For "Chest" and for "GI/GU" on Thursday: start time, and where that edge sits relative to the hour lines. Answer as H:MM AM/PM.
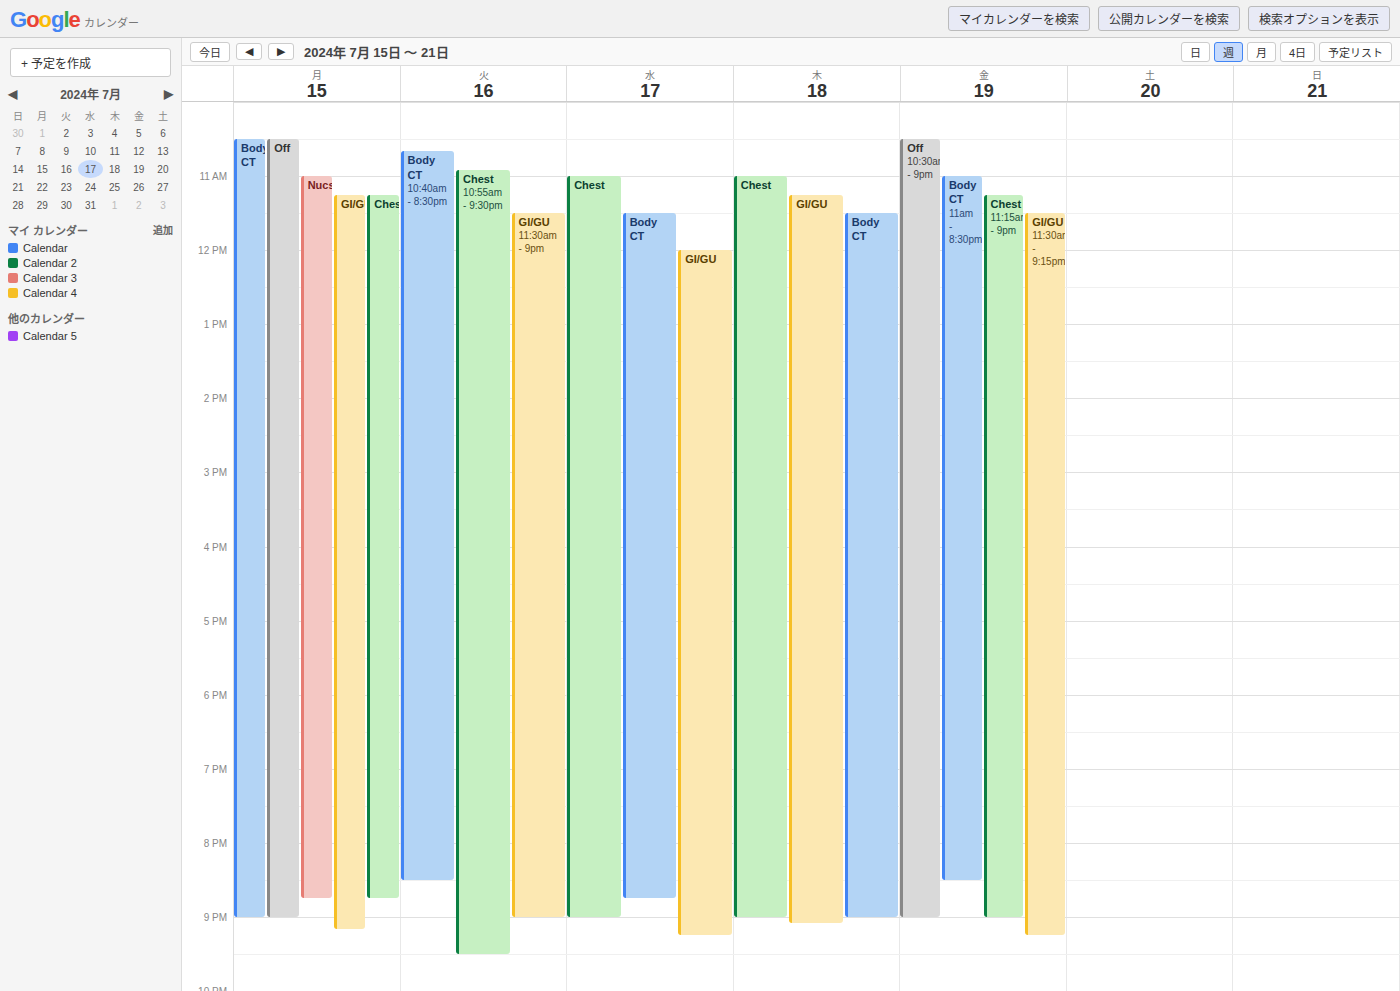
"Chest": 11:00 AM, exactly on the 11 AM line. "GI/GU": 11:15 AM, neither: a quarter of the way from the 11 AM line to the 12 PM line.